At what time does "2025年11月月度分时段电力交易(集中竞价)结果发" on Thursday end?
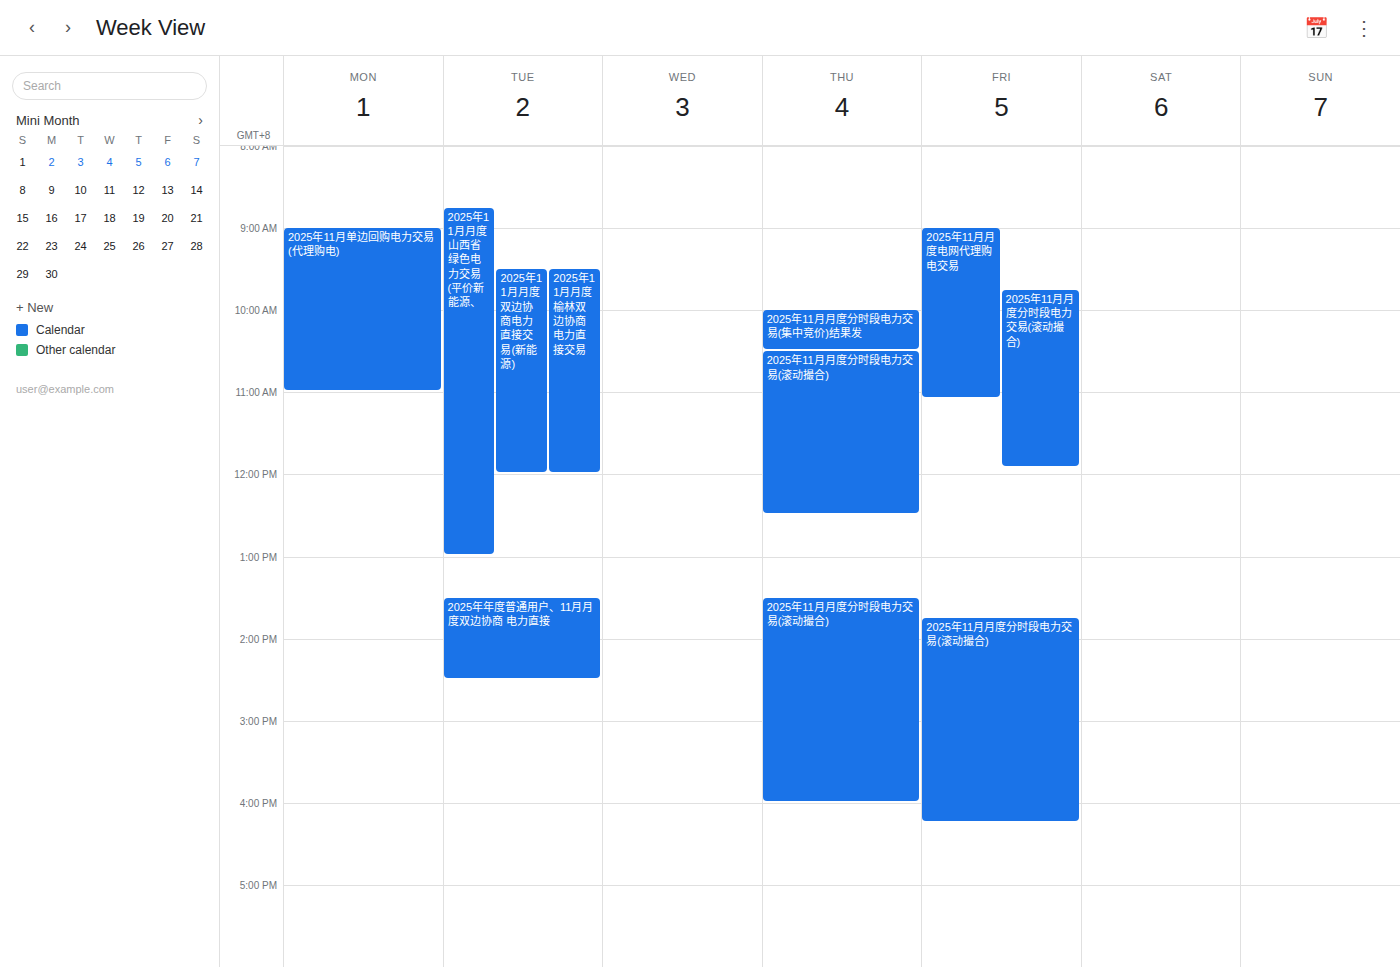
10:30 AM